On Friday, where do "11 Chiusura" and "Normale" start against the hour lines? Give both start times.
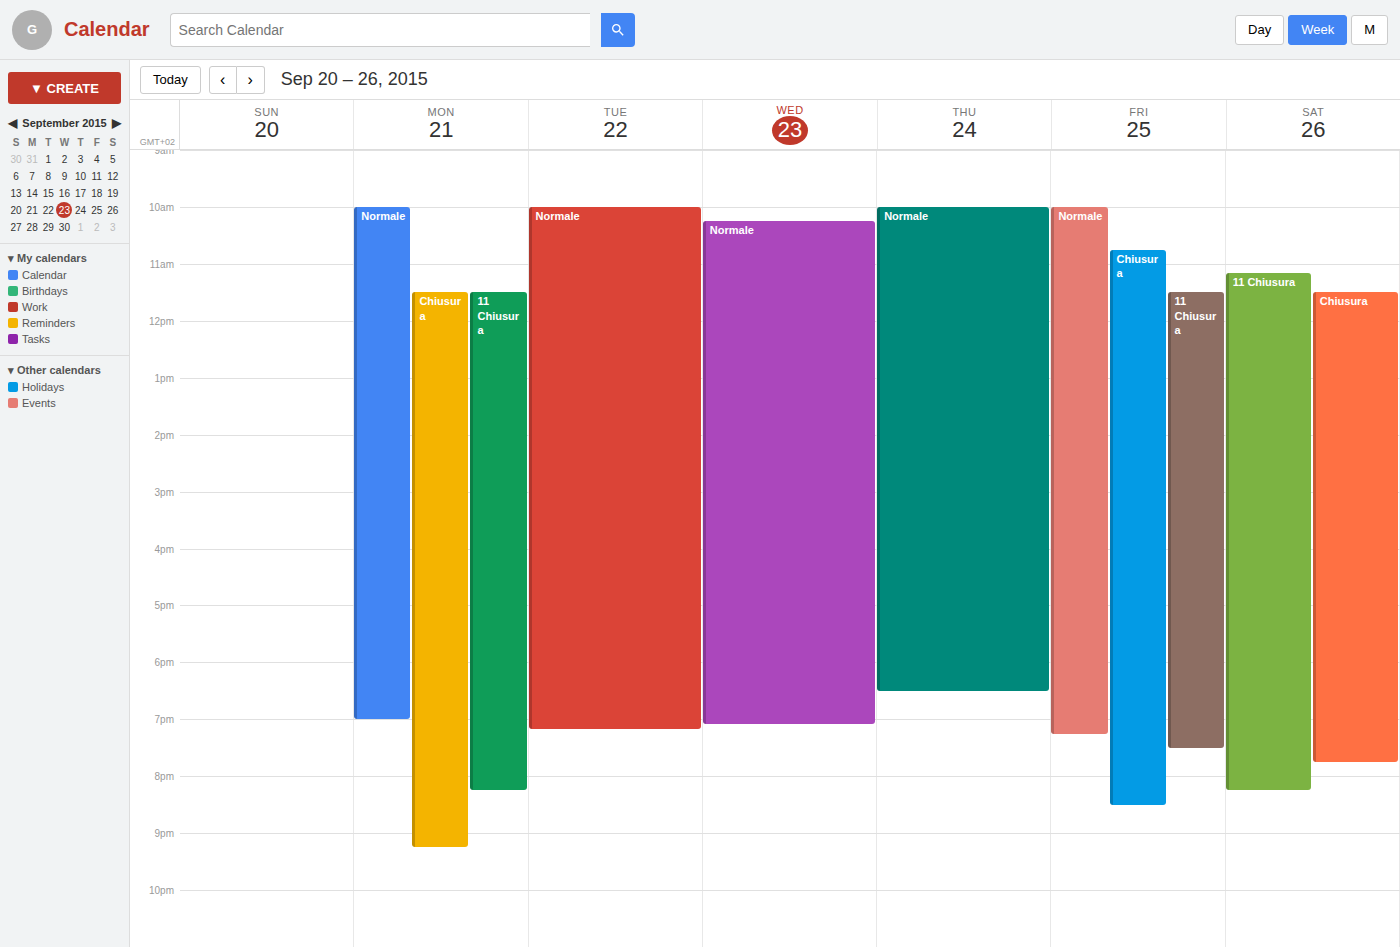
"11 Chiusura": 11:30 AM, halfway between the 11 AM and 12 PM lines. "Normale": 10:00 AM, exactly on the 10 AM line.